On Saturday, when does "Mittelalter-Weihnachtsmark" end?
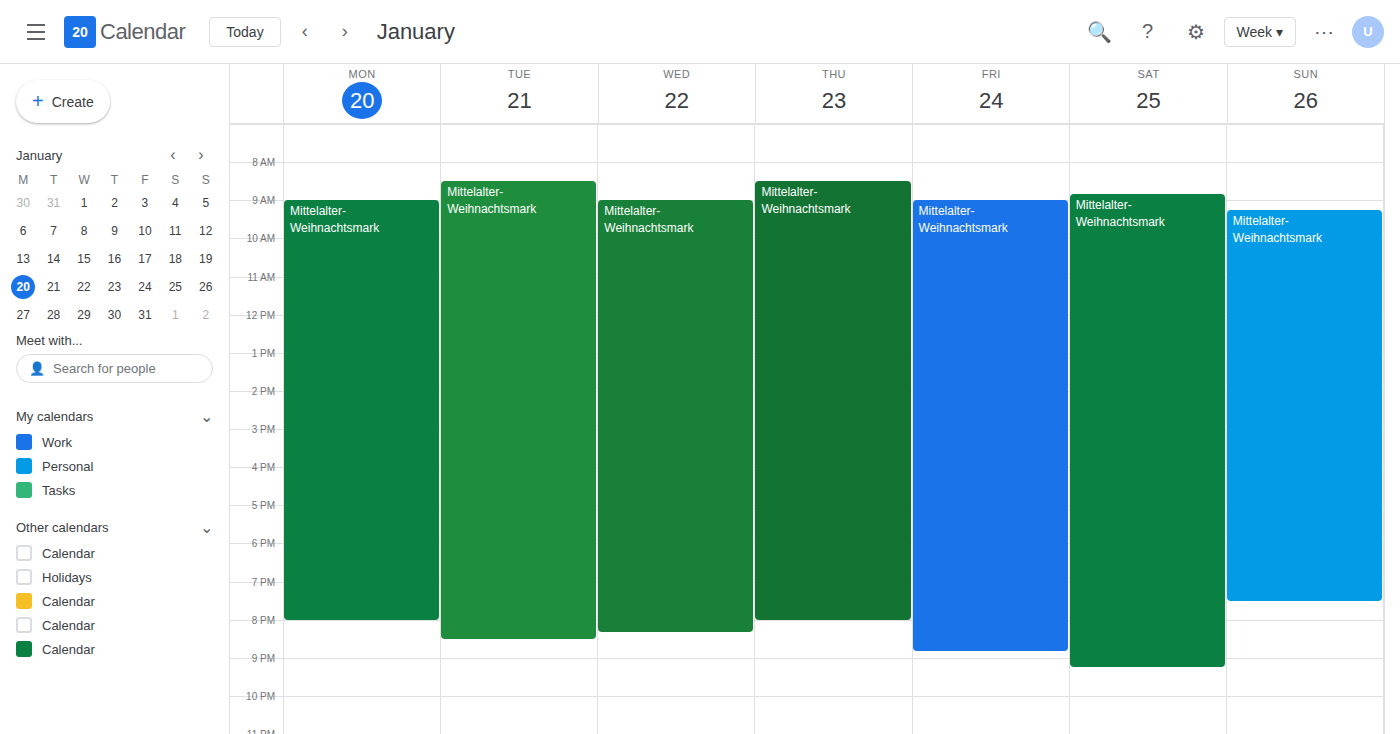
9:15 PM